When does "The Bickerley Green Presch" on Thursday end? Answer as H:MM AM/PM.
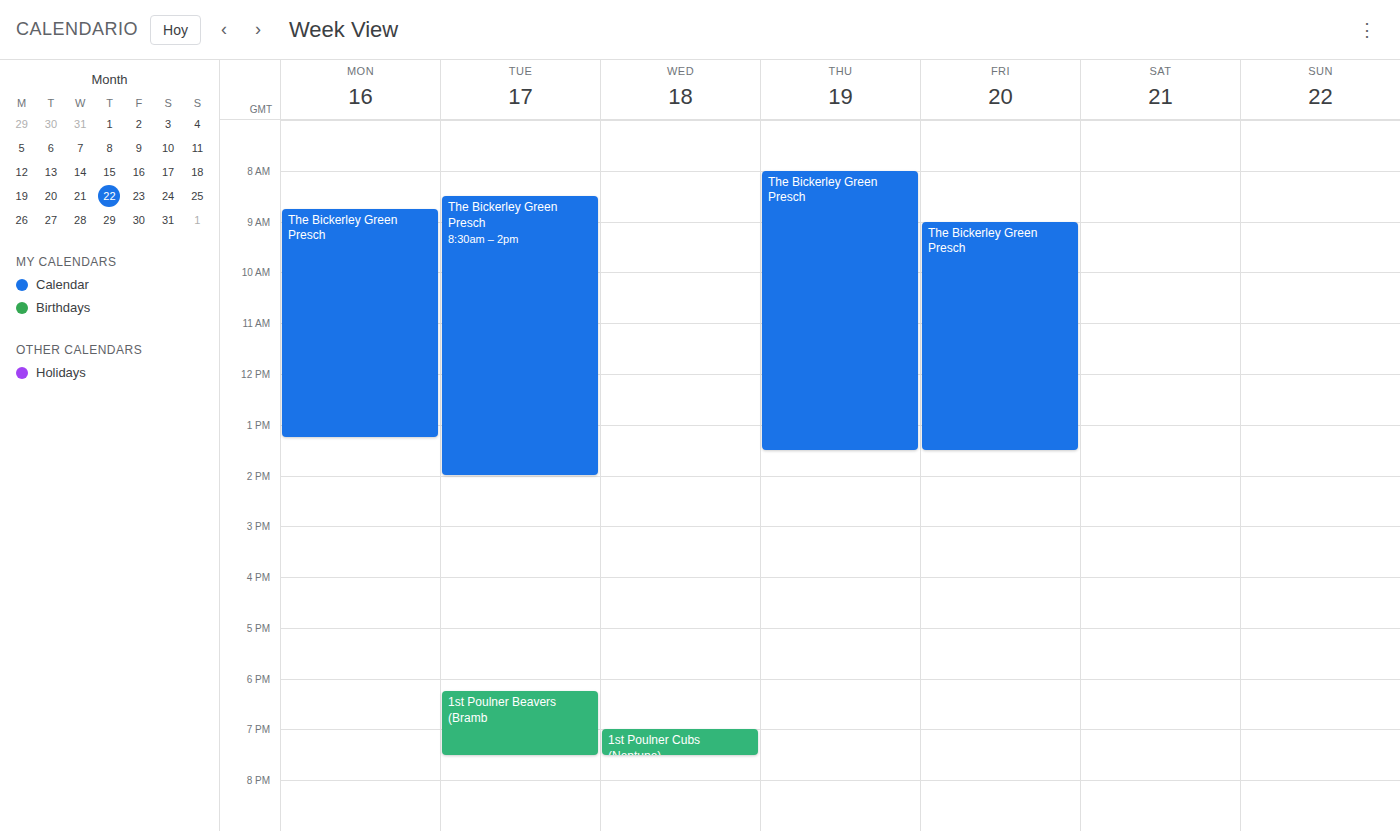
1:30 PM